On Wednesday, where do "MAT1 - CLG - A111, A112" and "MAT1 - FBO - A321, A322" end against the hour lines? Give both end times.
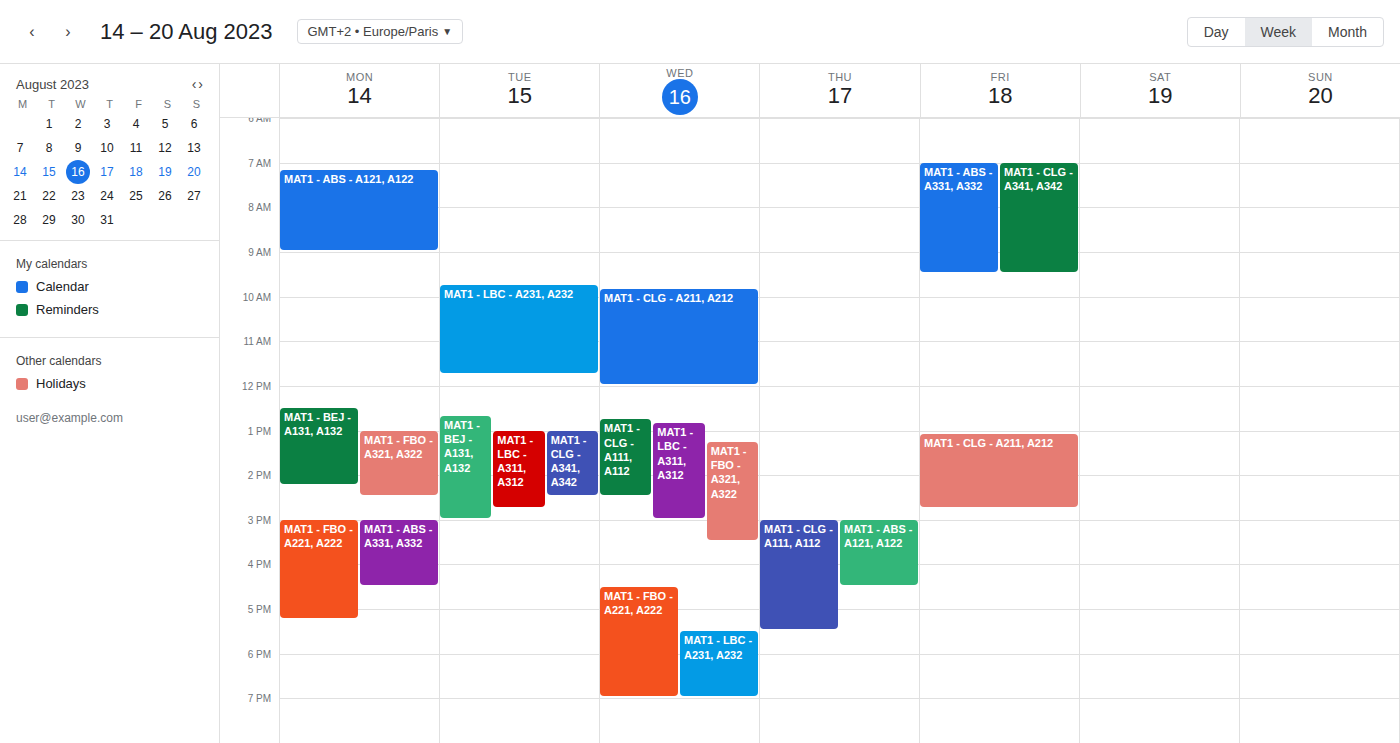
"MAT1 - CLG - A111, A112": 2:30 PM, halfway between the 2 PM and 3 PM lines. "MAT1 - FBO - A321, A322": 3:30 PM, halfway between the 3 PM and 4 PM lines.